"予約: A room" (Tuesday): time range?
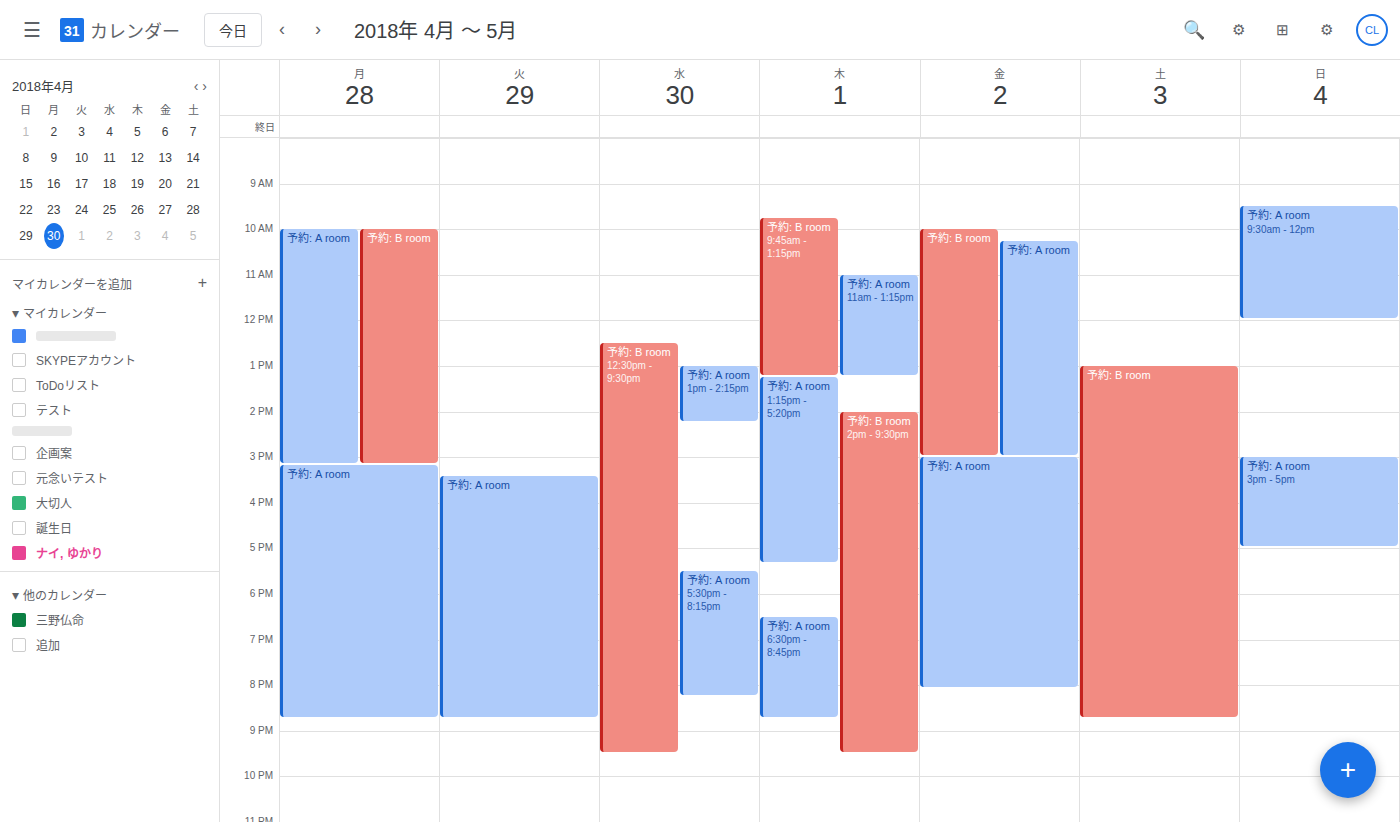
3:25 PM to 8:45 PM